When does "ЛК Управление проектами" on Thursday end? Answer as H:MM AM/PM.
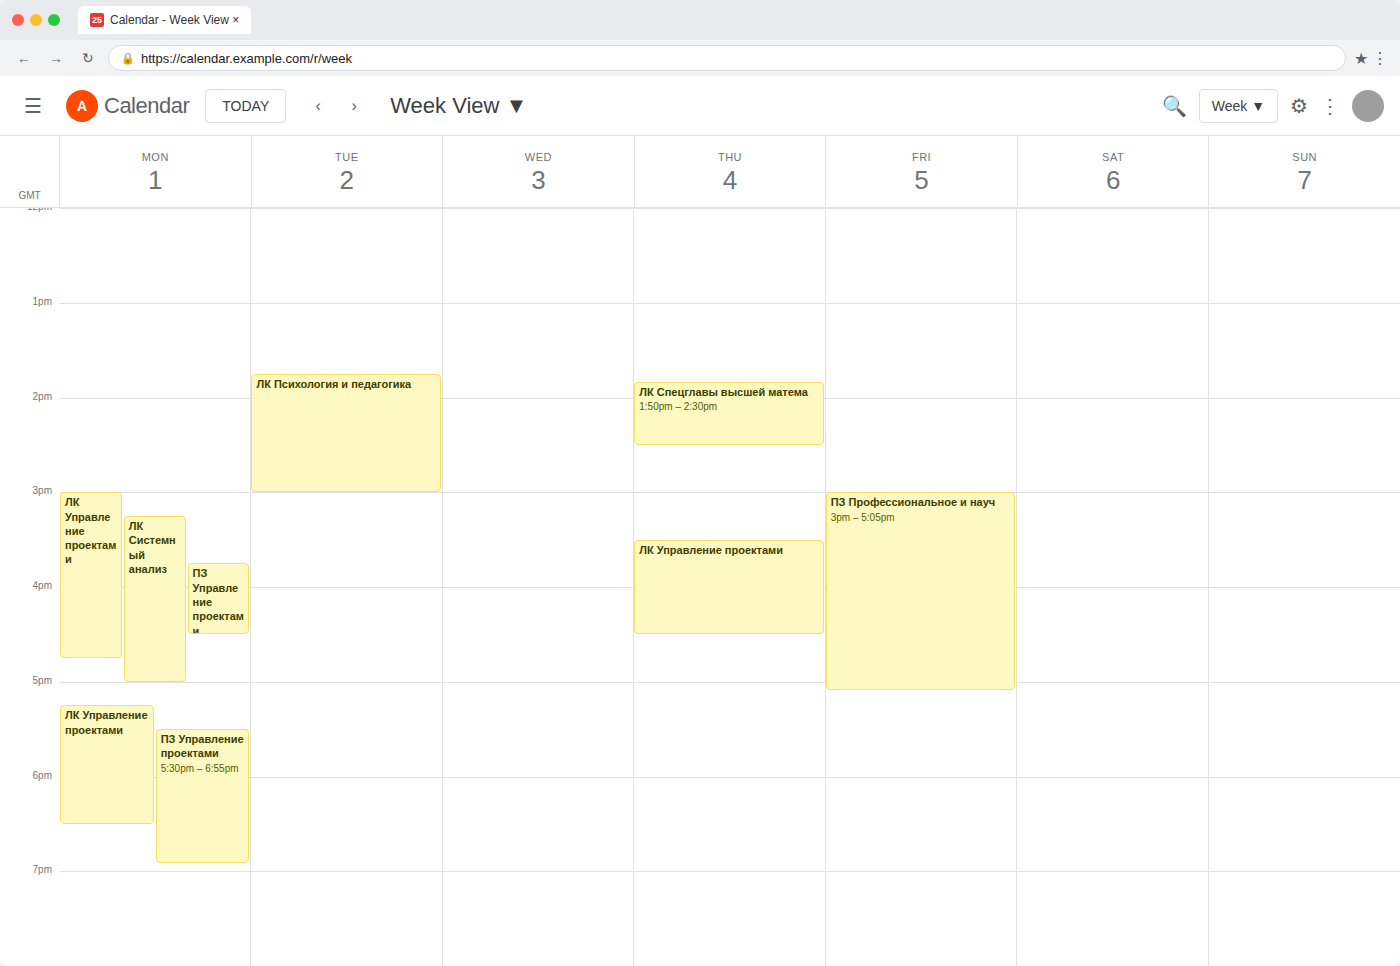
4:30 PM